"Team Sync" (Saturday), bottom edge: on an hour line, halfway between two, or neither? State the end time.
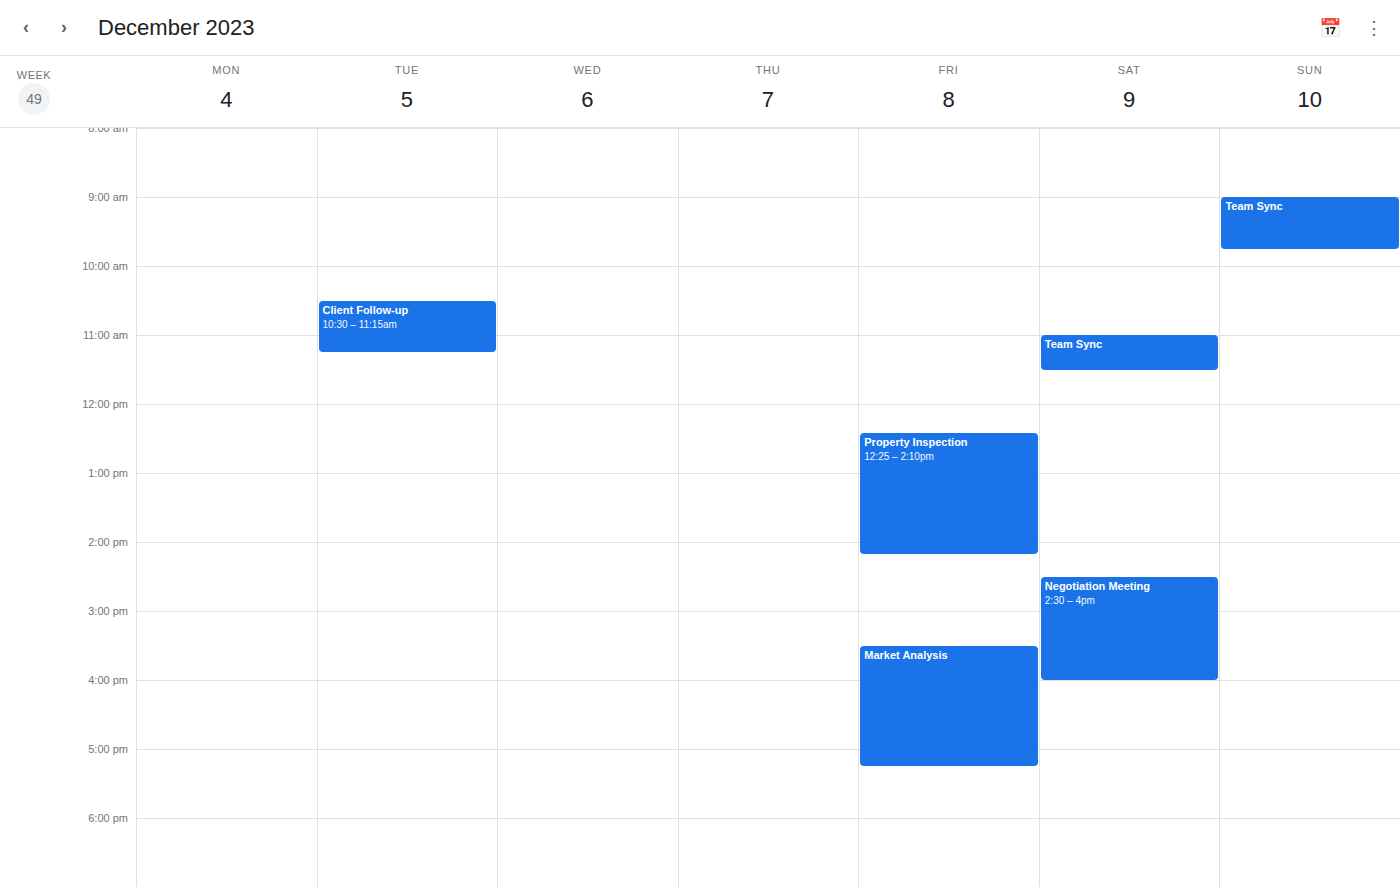
11:30 AM -- halfway between the 11 AM and 12 PM lines.